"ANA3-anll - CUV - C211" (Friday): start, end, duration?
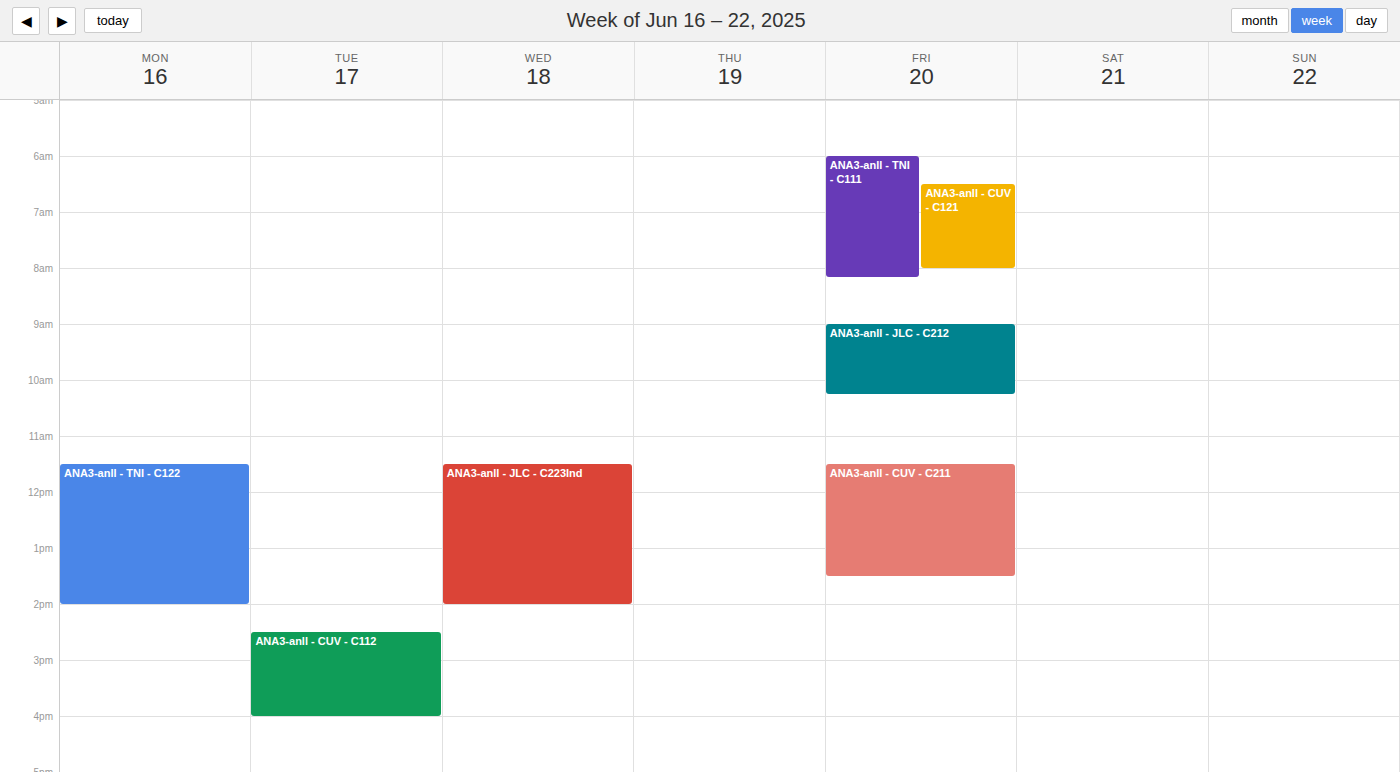
11:30 AM to 1:30 PM, 2 hours